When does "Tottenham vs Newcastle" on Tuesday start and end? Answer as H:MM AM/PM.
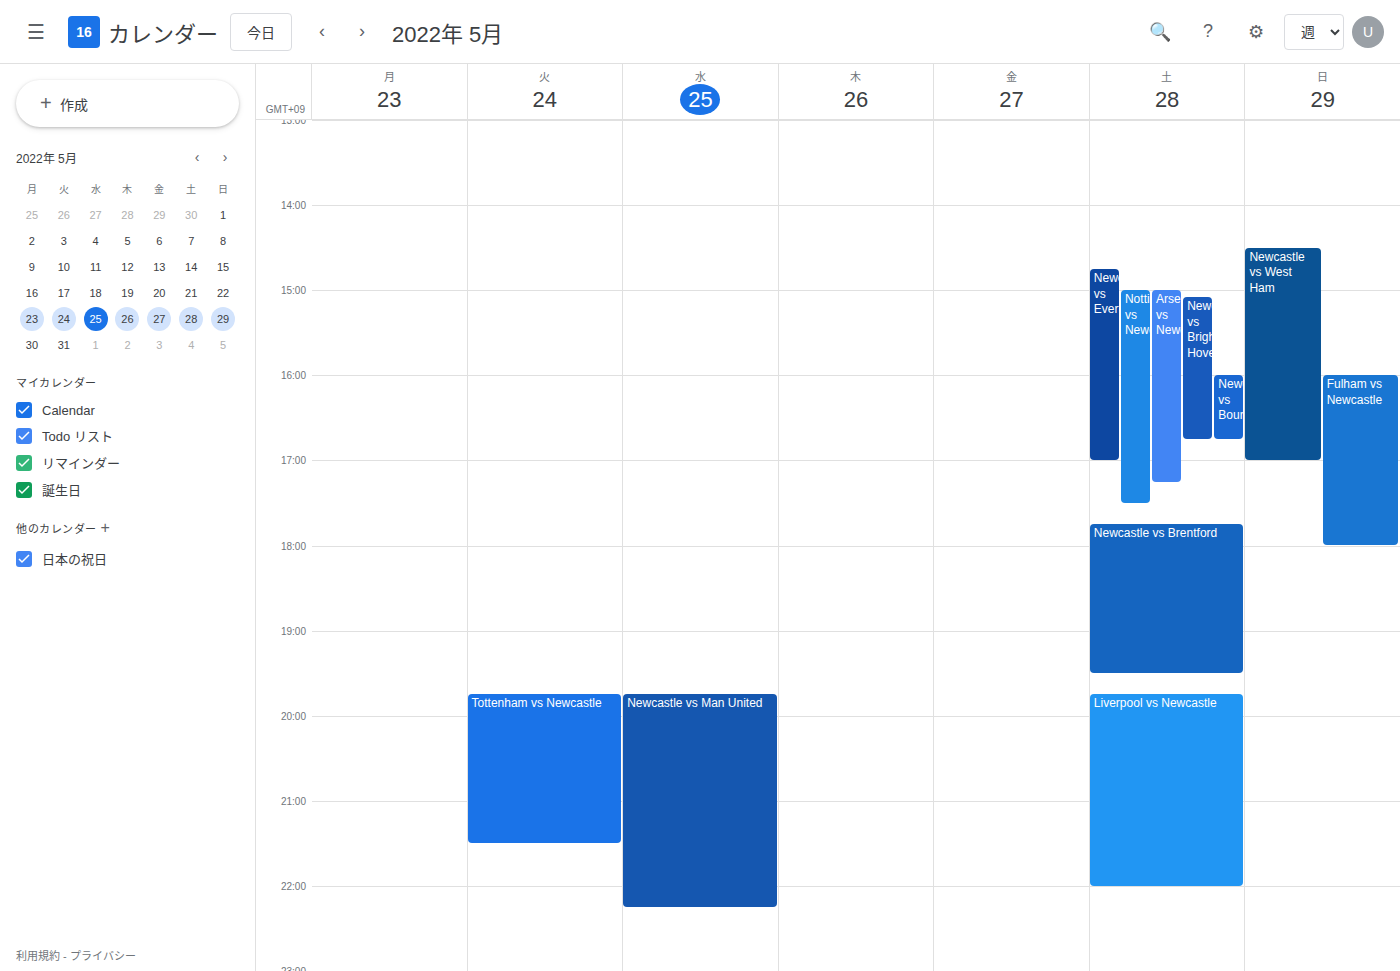
7:45 PM to 9:30 PM